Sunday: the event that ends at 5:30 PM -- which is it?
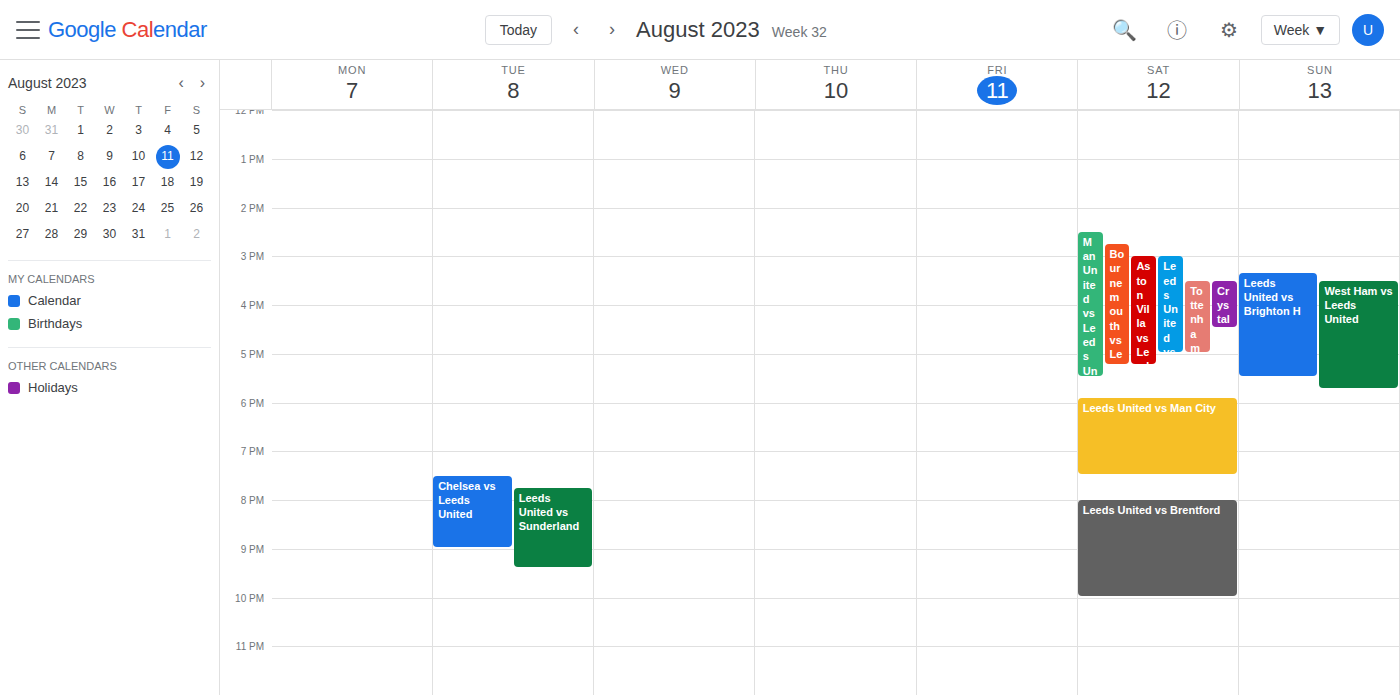
"Leeds United vs Brighton H"